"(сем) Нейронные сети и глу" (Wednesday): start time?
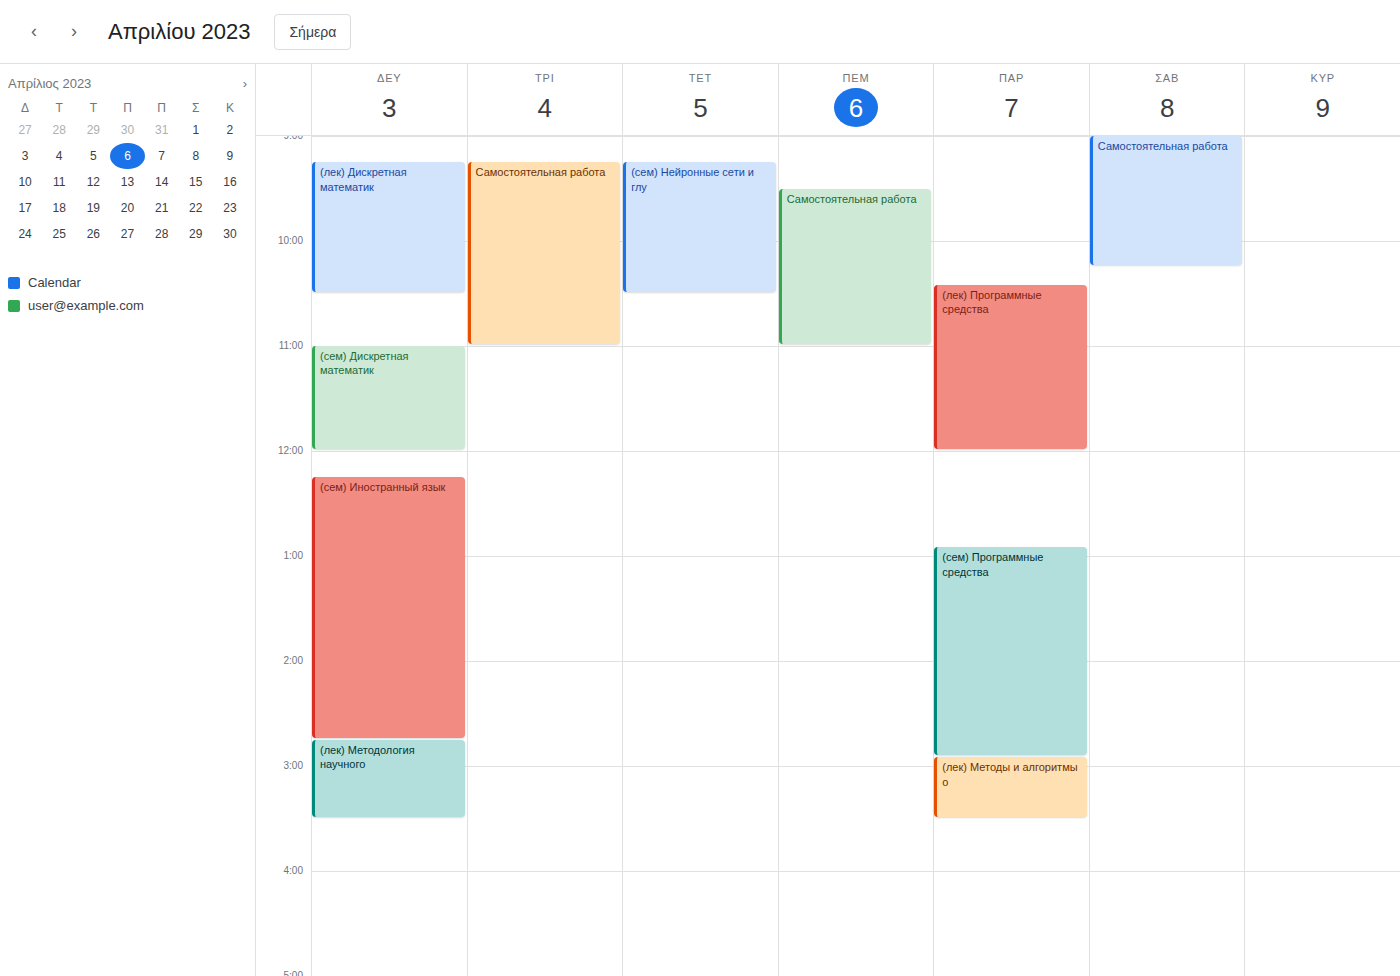
9:15 AM